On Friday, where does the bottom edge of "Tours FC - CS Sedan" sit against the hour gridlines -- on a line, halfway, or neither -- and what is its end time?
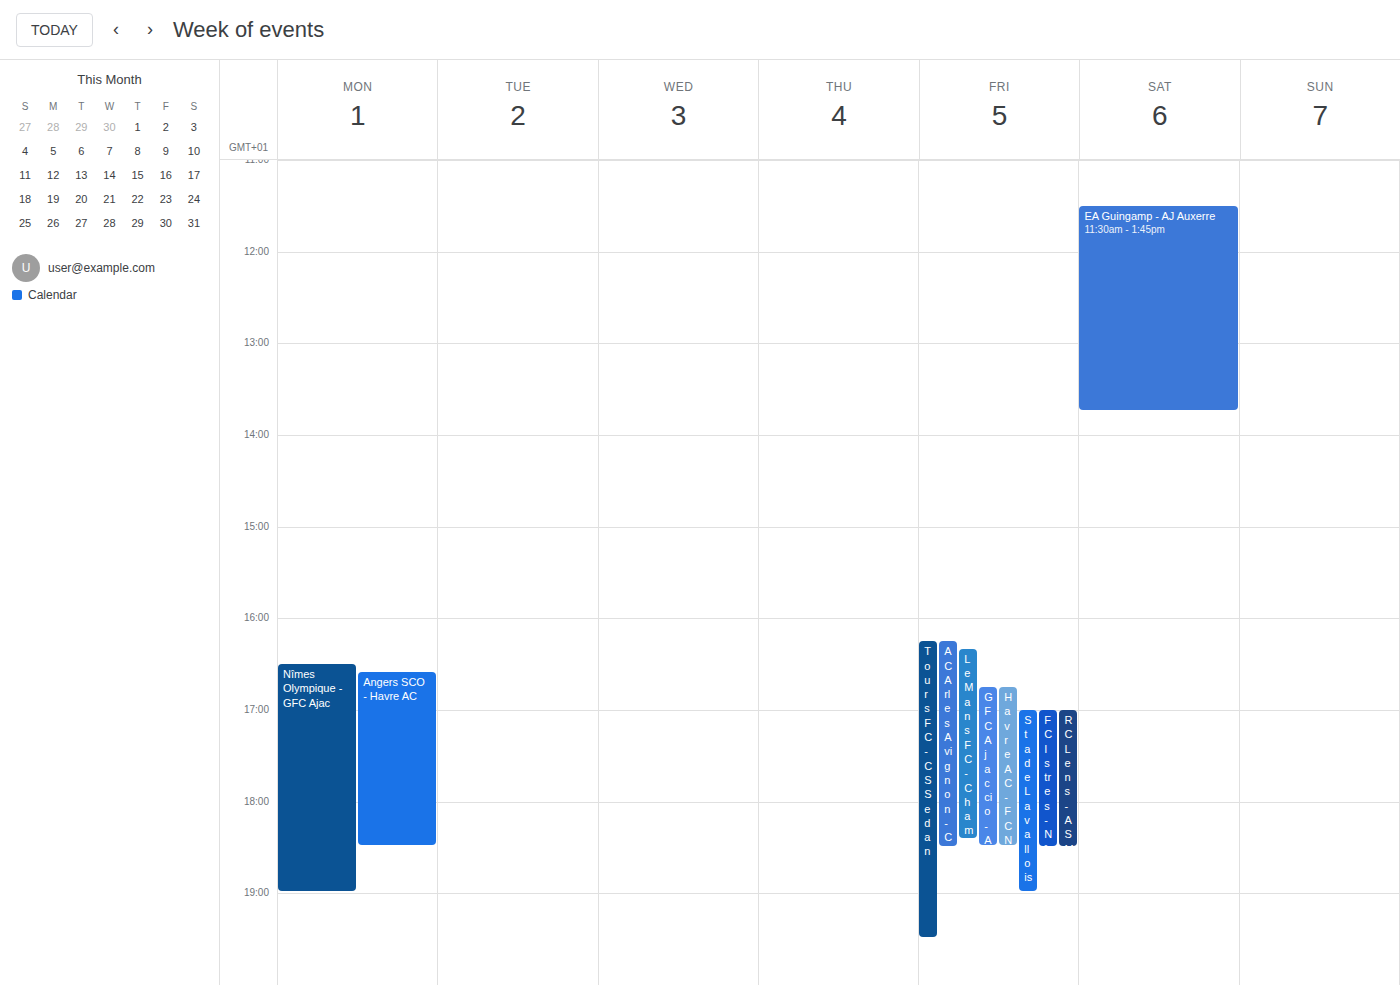
7:30 PM -- halfway between the 7 PM and 8 PM lines.